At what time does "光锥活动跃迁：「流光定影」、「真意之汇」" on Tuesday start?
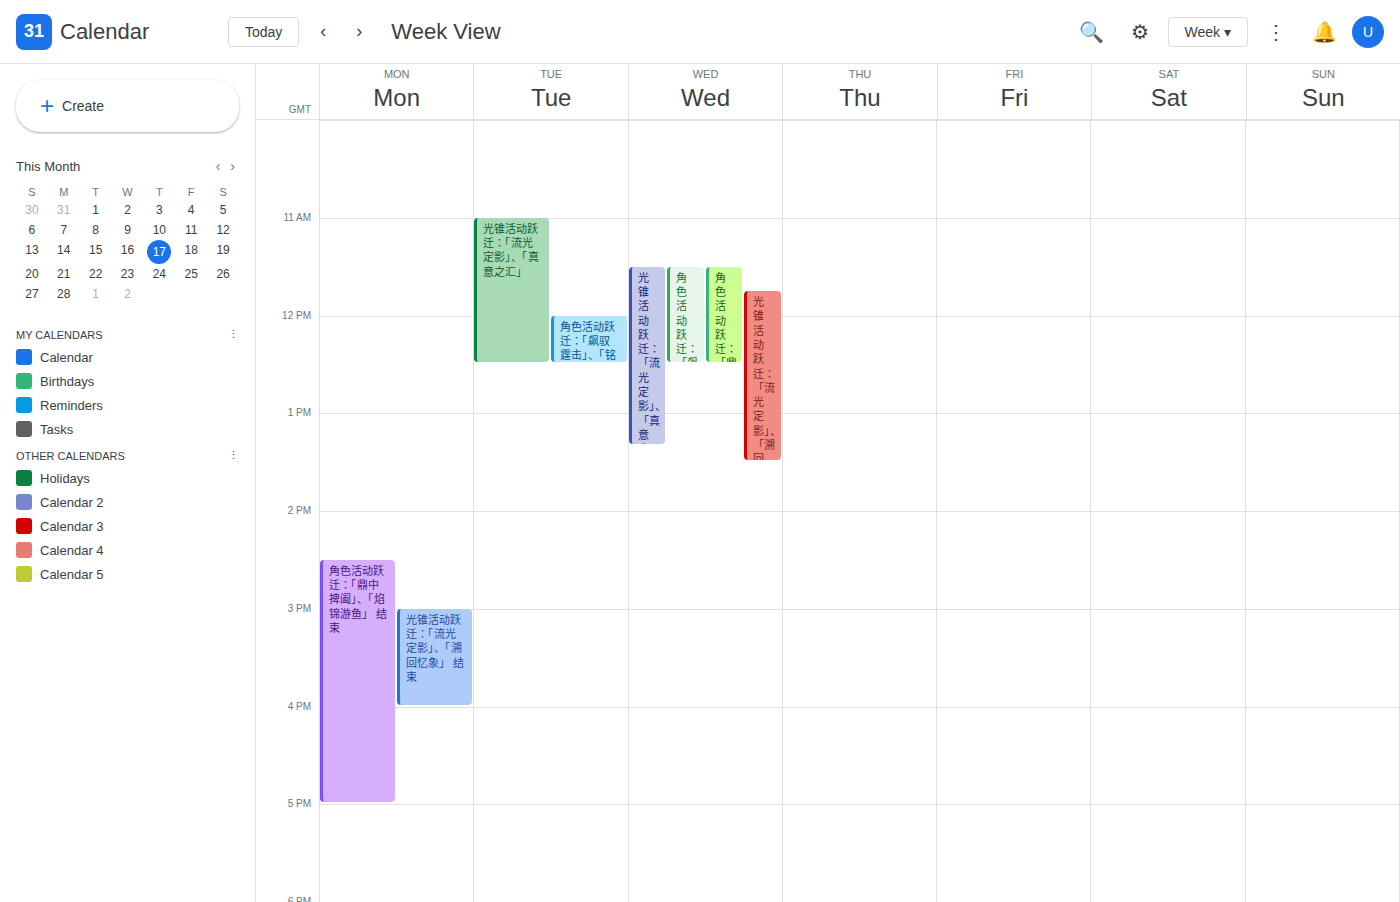
11:00 AM